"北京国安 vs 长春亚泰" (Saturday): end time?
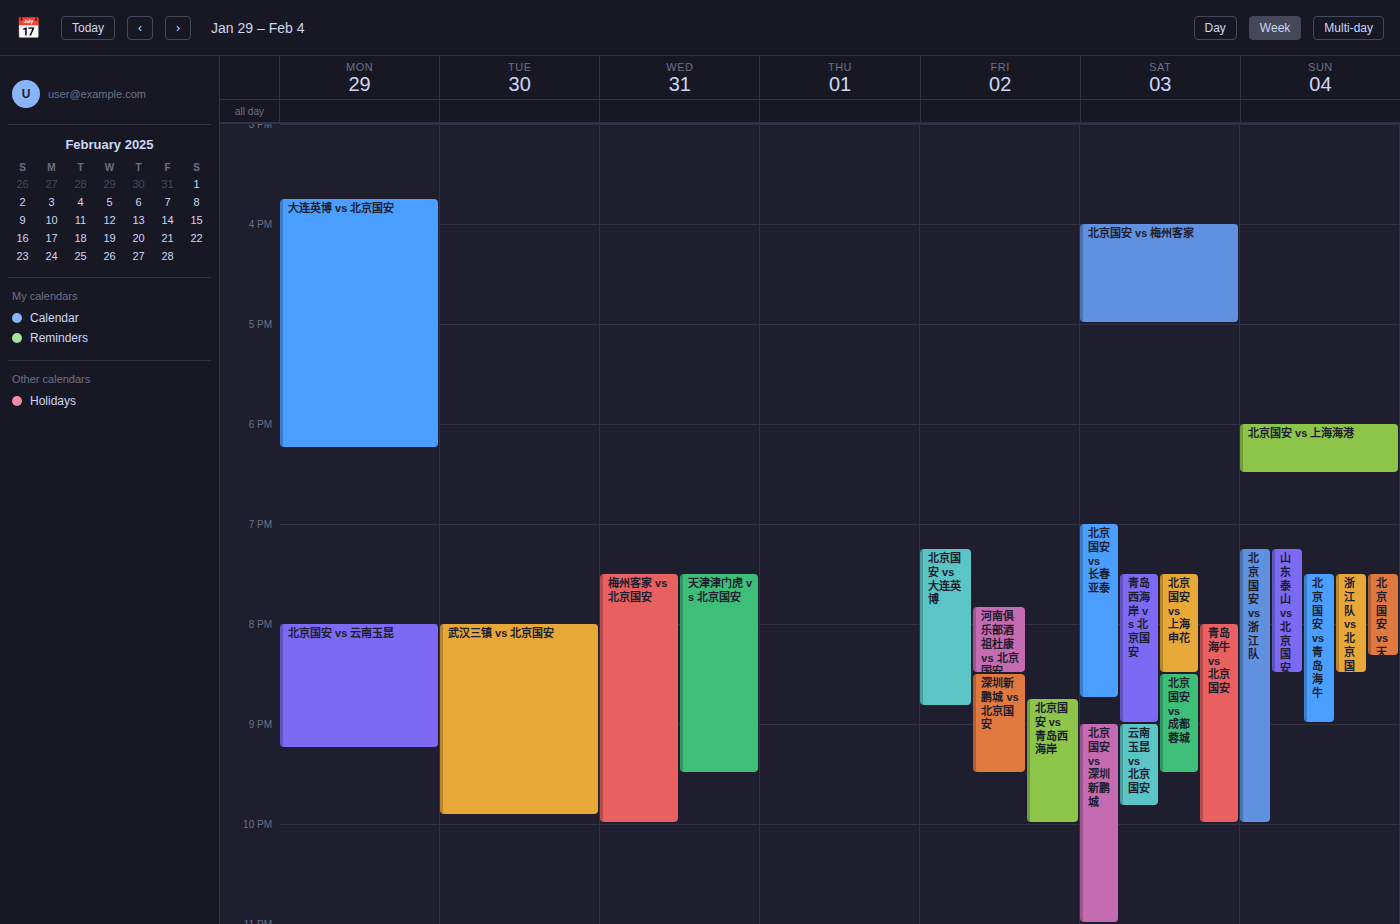
8:45 PM